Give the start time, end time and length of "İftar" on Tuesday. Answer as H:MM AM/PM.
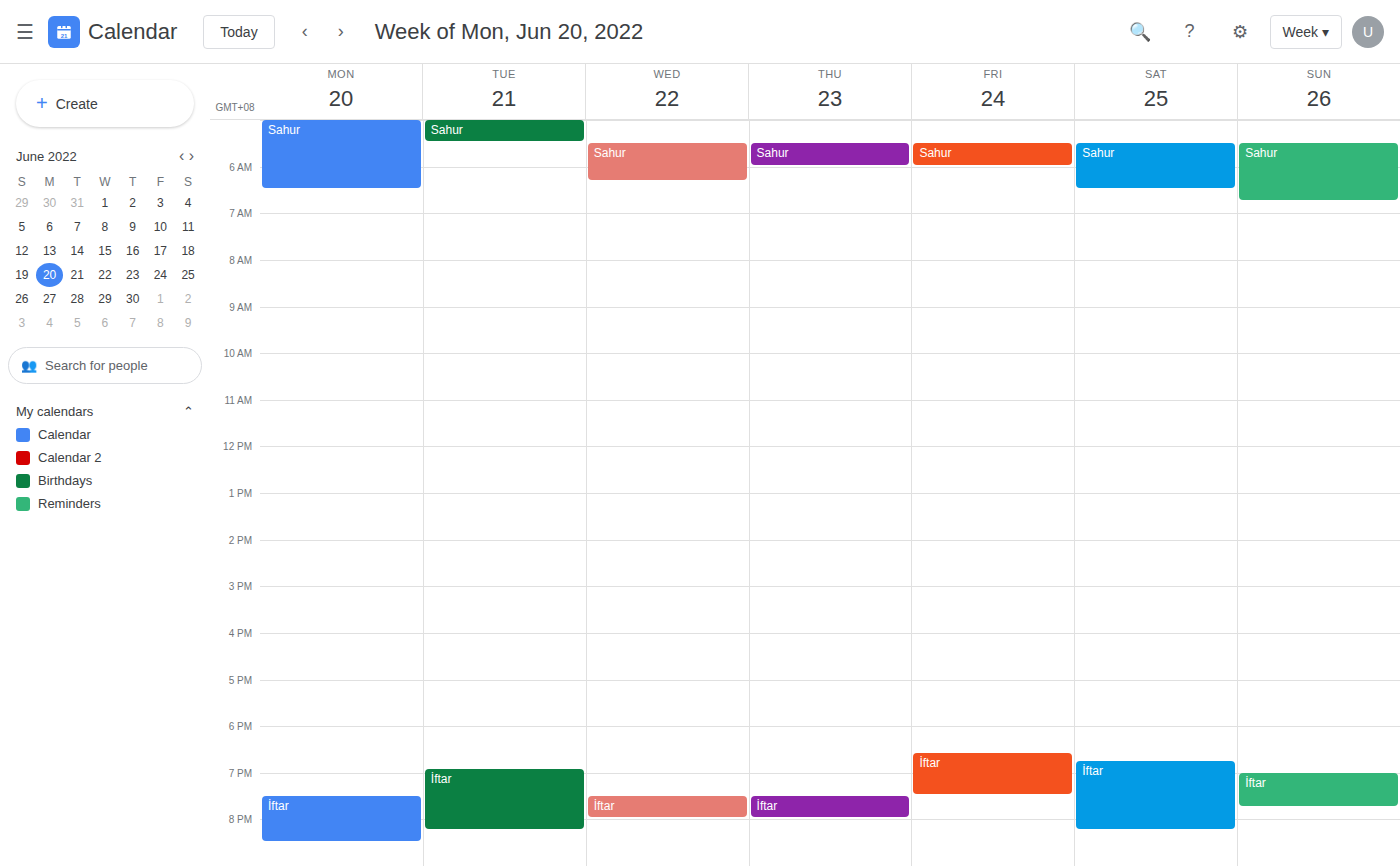
6:55 PM to 8:15 PM, 1 hour 20 minutes